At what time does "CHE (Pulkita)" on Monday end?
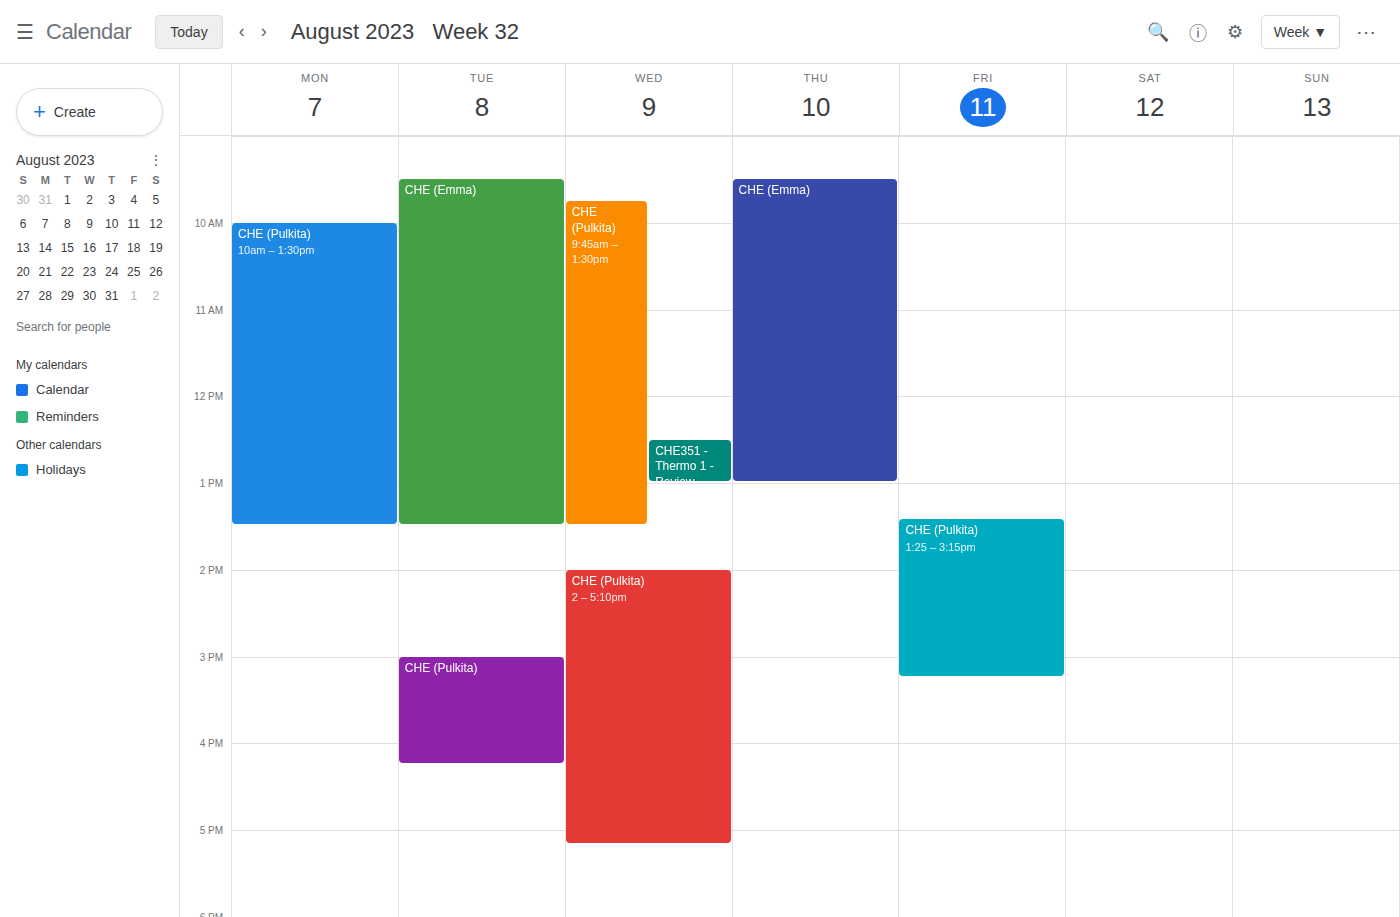
1:30 PM